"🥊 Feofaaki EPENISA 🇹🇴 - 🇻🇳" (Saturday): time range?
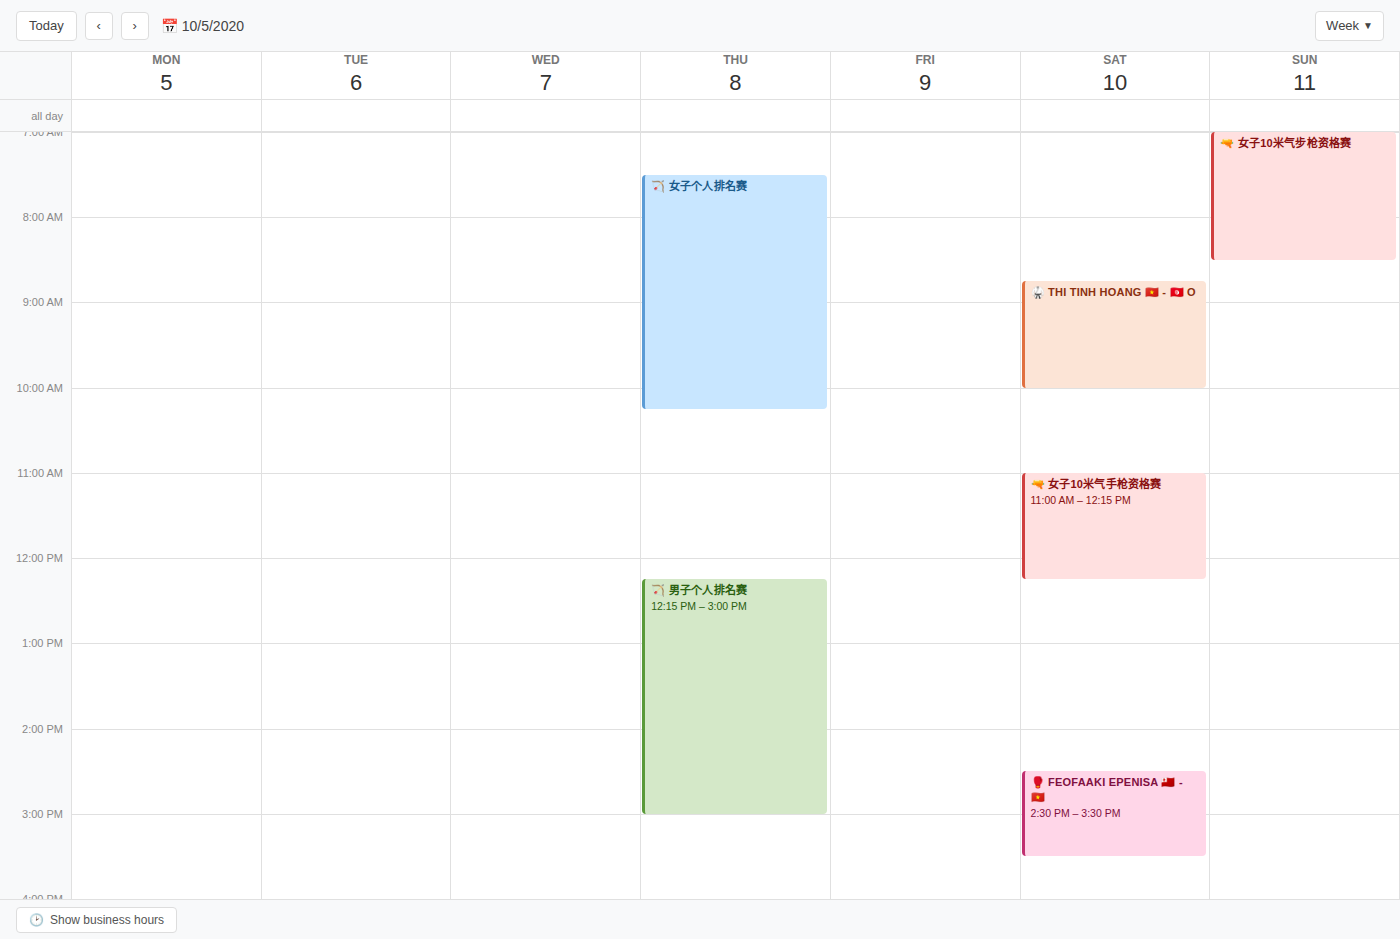
2:30 PM to 3:30 PM